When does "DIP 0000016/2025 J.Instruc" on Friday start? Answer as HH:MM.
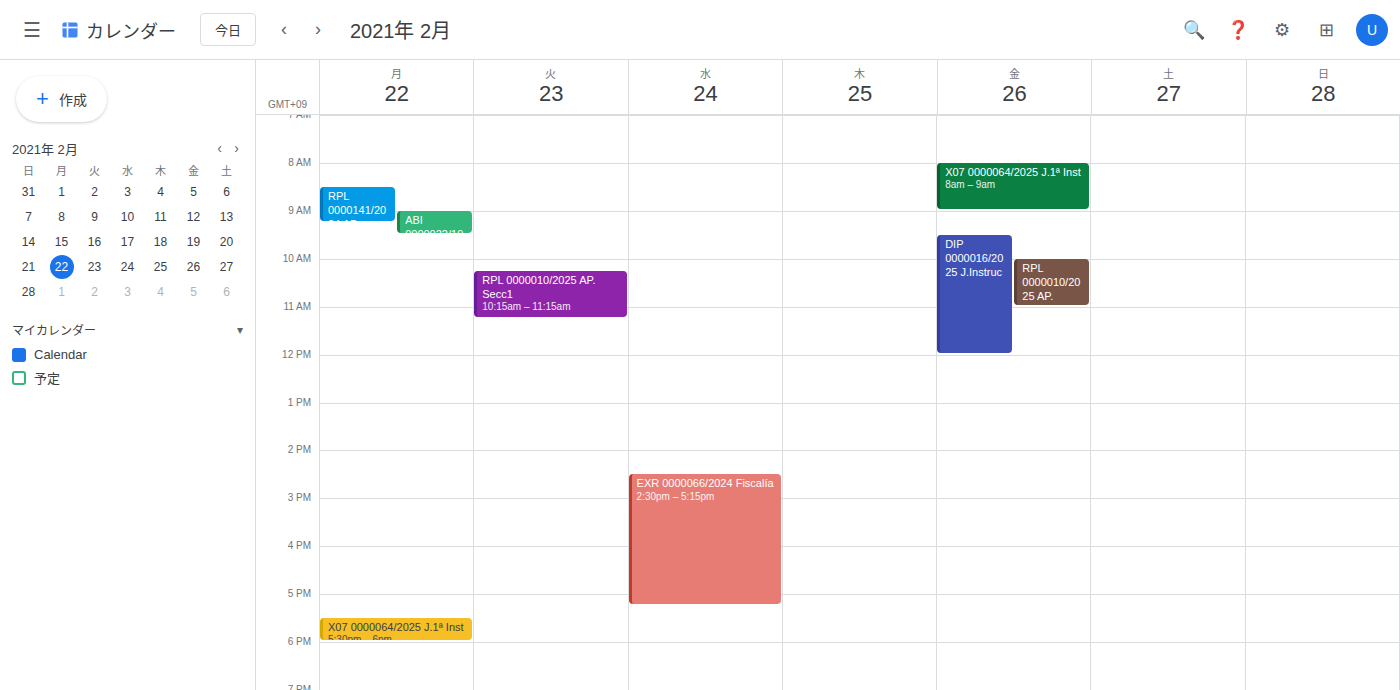
09:30